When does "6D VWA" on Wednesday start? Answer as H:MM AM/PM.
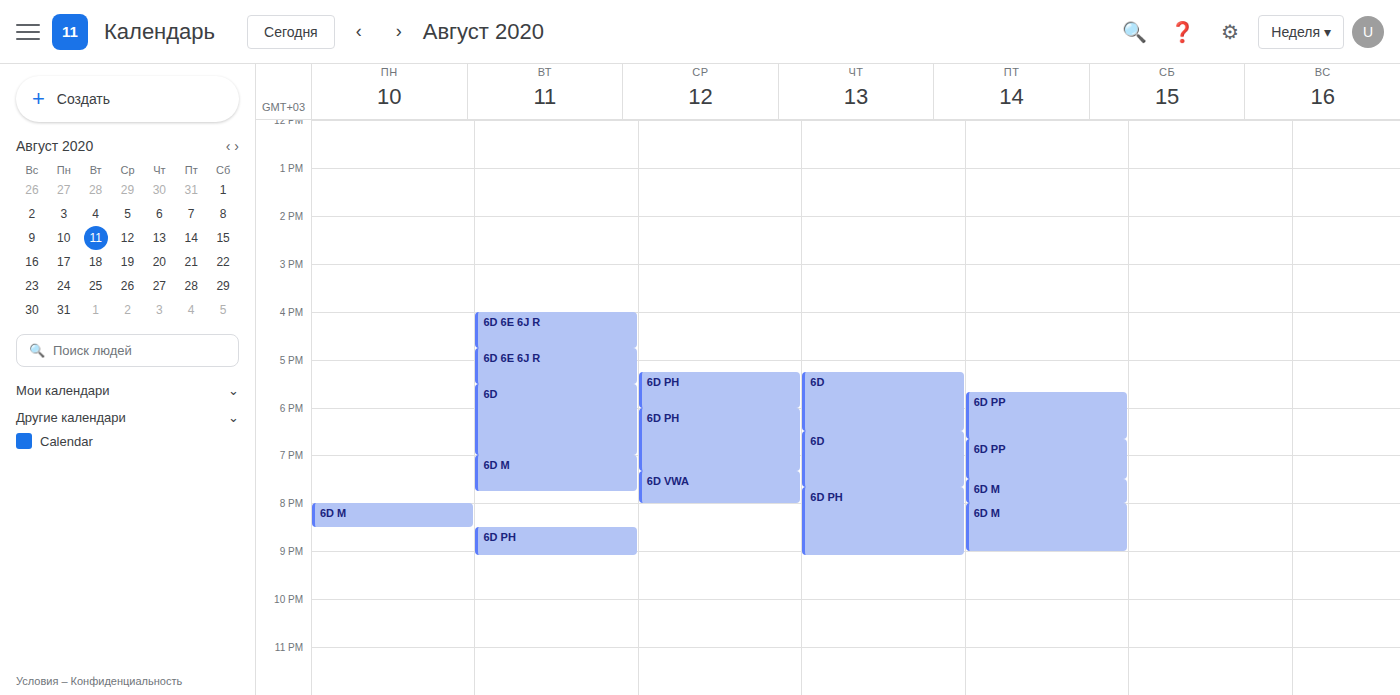
7:20 PM